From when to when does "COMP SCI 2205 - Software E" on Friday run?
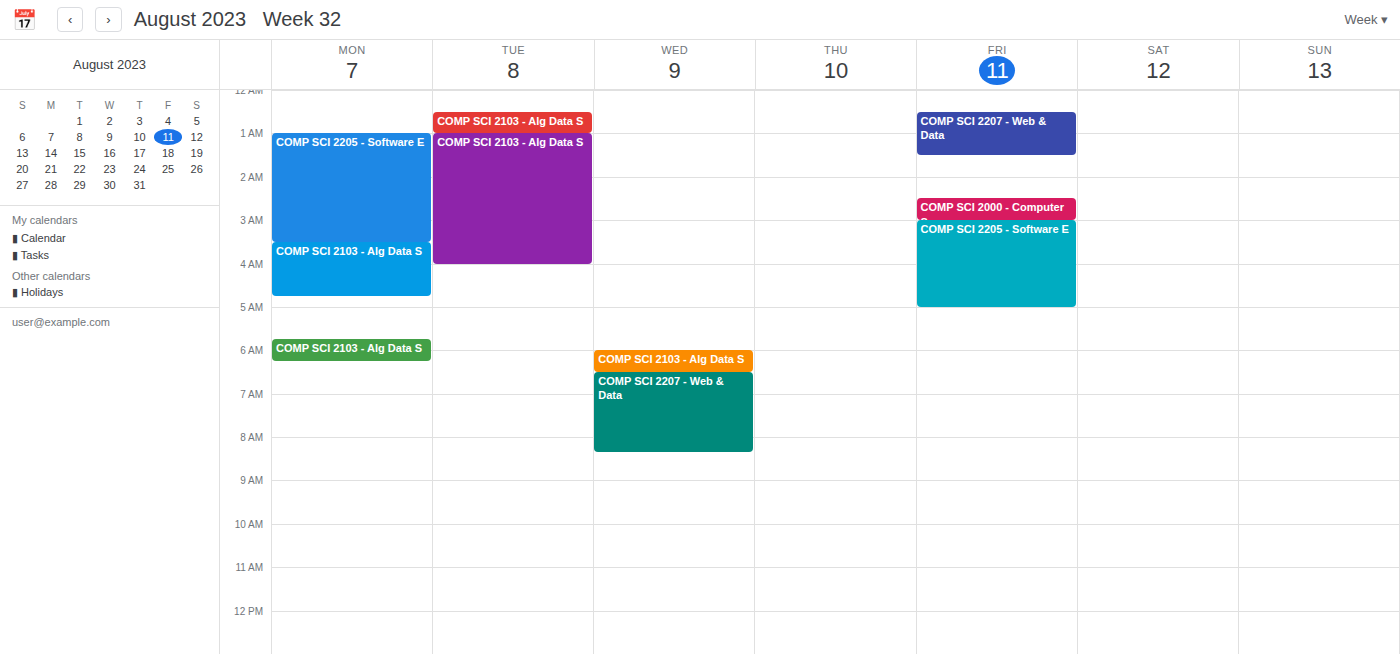
03:00 to 05:00